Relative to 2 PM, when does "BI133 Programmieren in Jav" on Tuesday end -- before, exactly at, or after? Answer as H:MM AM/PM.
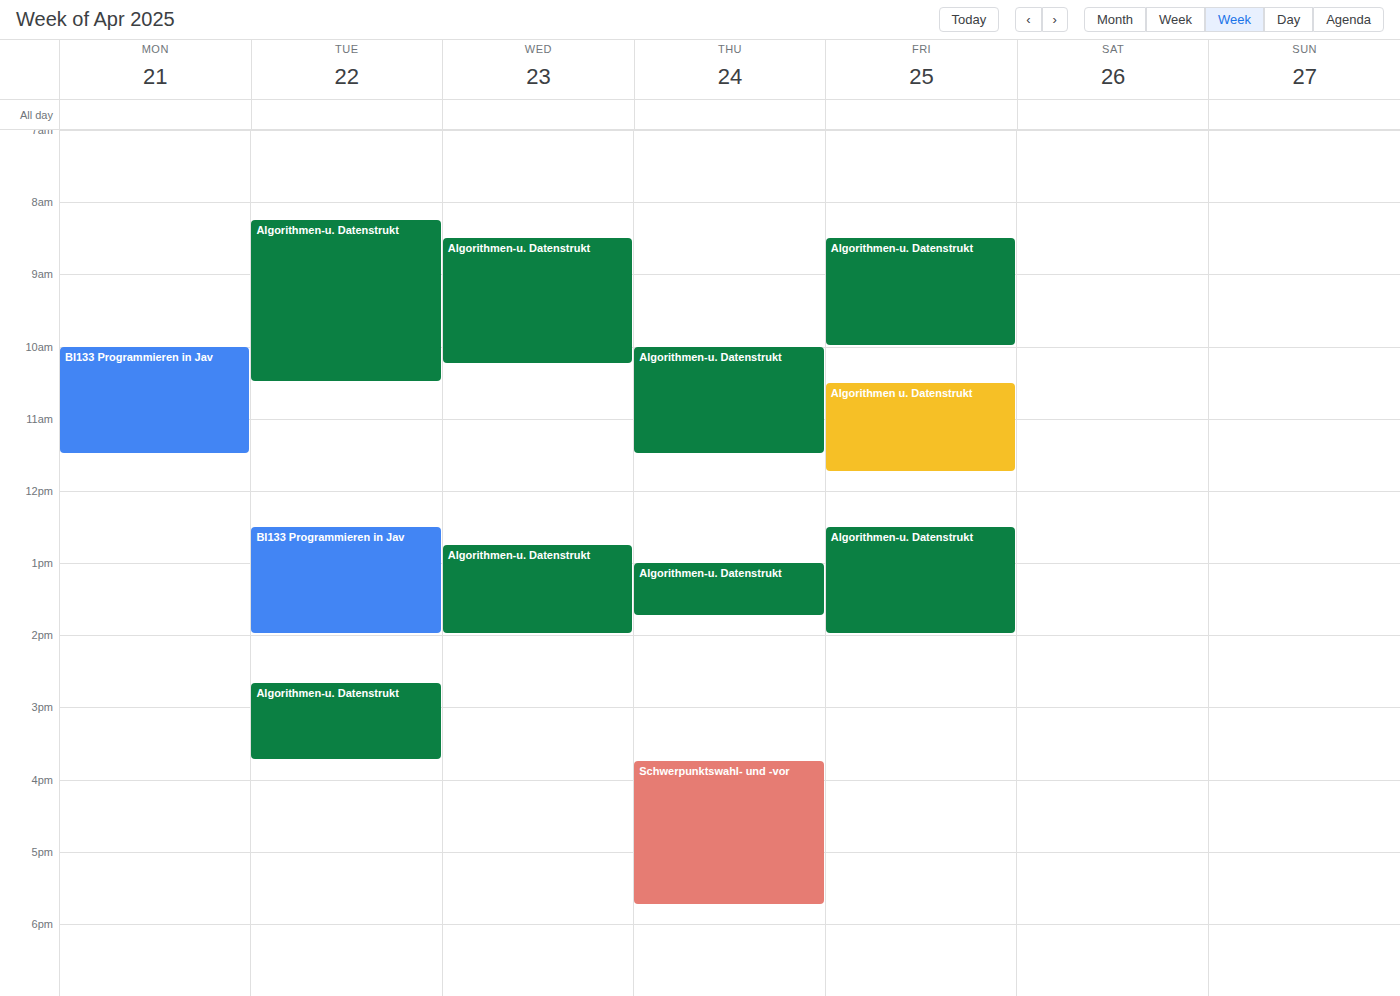
2:00 PM -- exactly at 2 PM, on the 2 PM line.